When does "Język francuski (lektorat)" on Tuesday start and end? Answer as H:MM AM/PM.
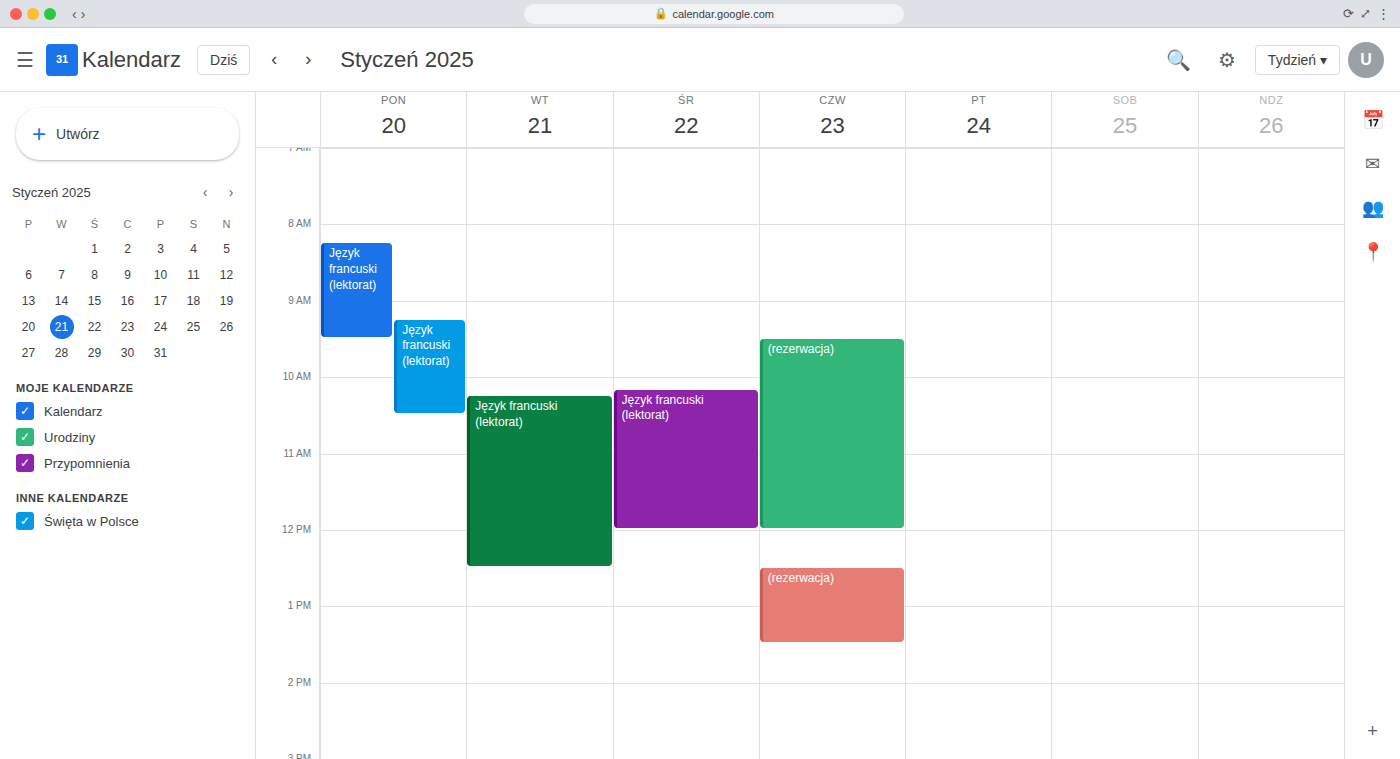
10:15 AM to 12:30 PM